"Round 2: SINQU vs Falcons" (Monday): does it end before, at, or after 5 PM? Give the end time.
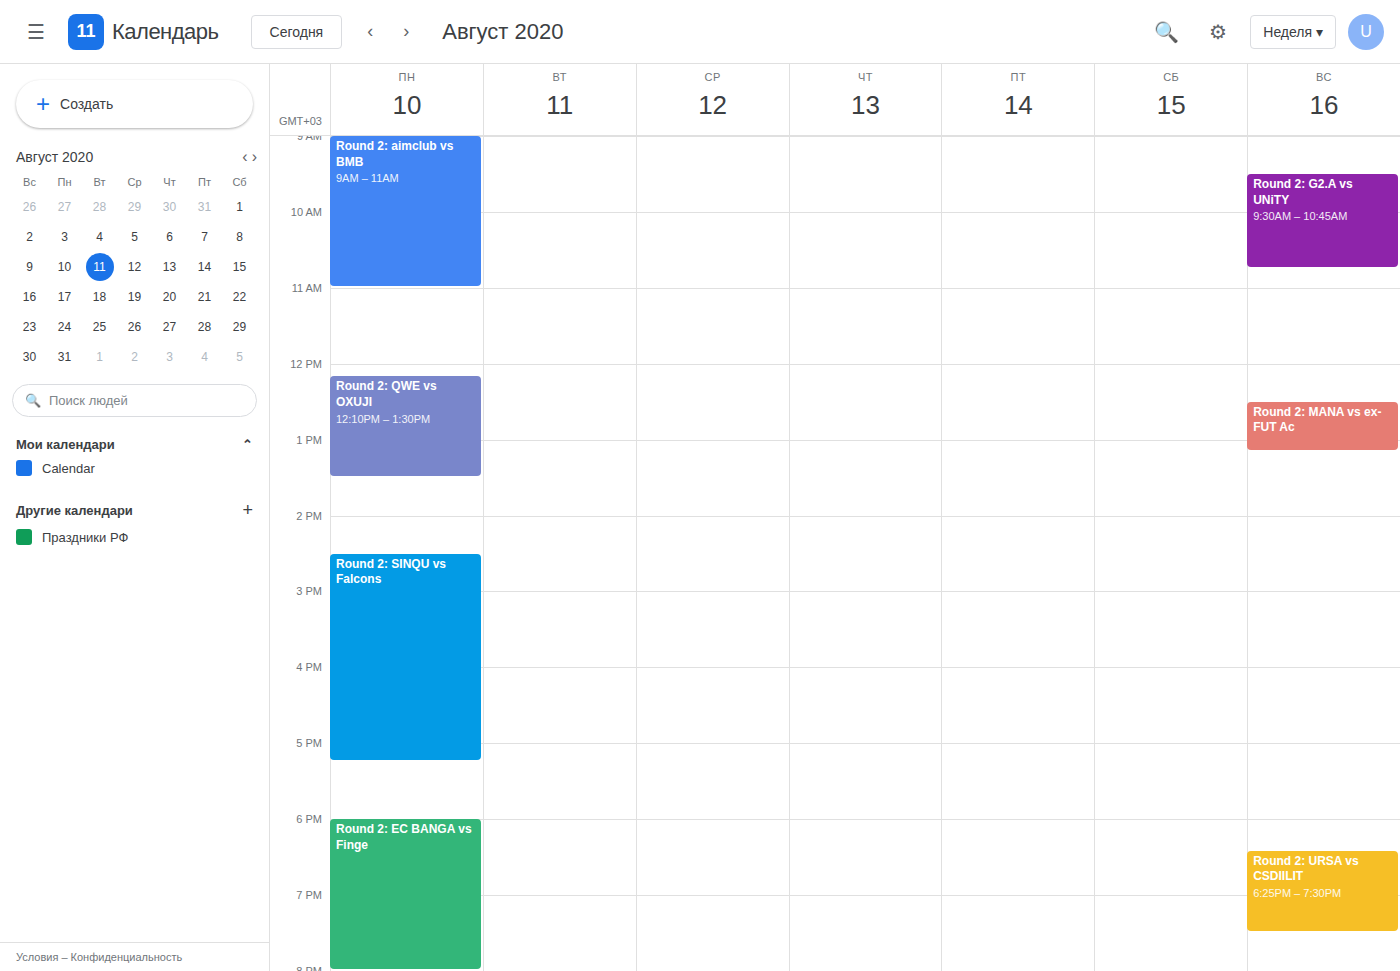
5:15 PM -- after 5 PM, 15 minutes below the 5 PM line.